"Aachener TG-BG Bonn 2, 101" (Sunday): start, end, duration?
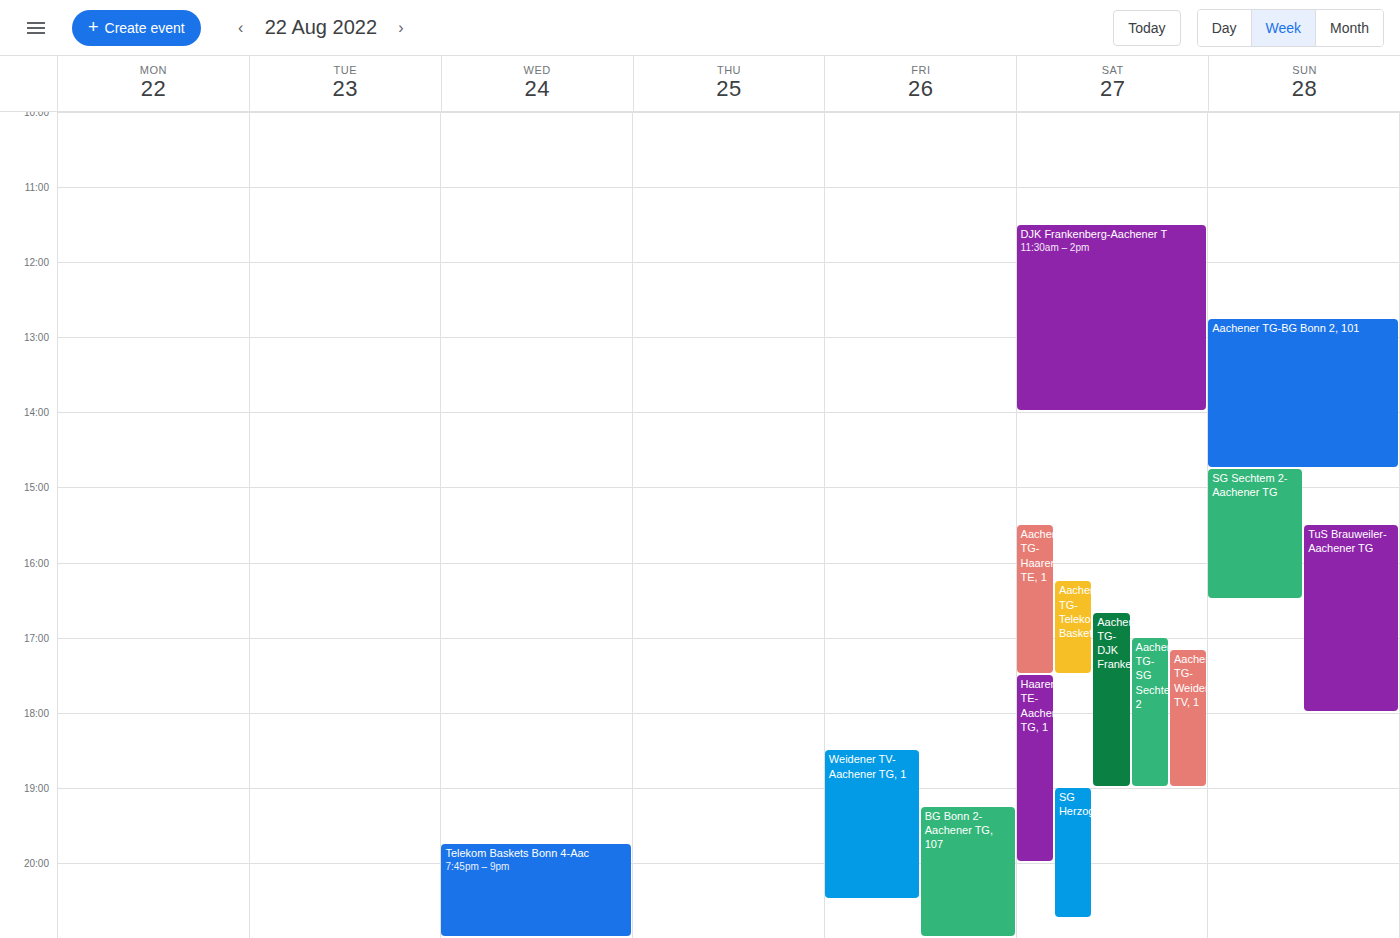
12:45 to 14:45, 2 hours